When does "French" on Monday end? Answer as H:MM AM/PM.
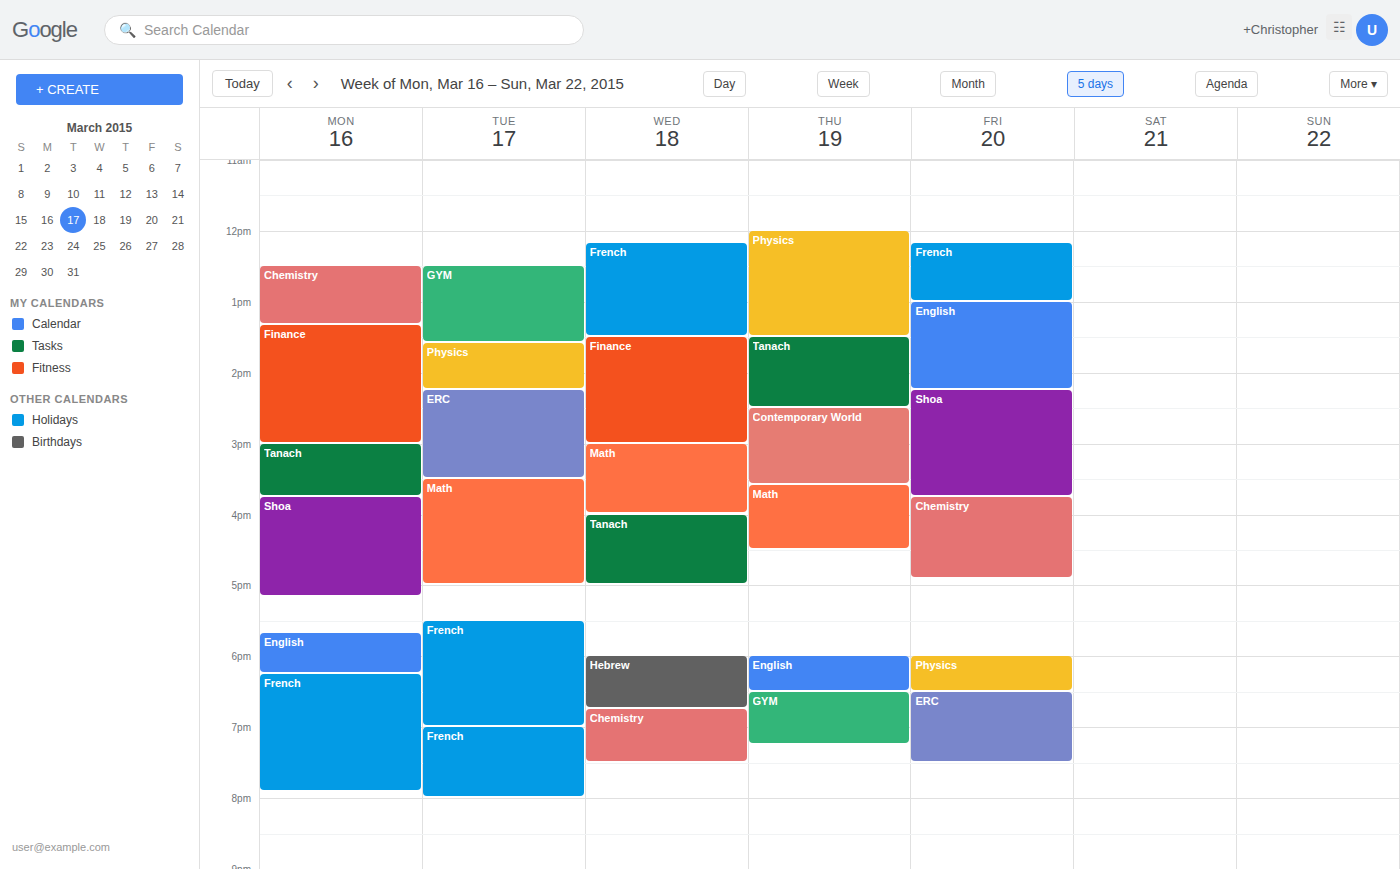
7:55 PM